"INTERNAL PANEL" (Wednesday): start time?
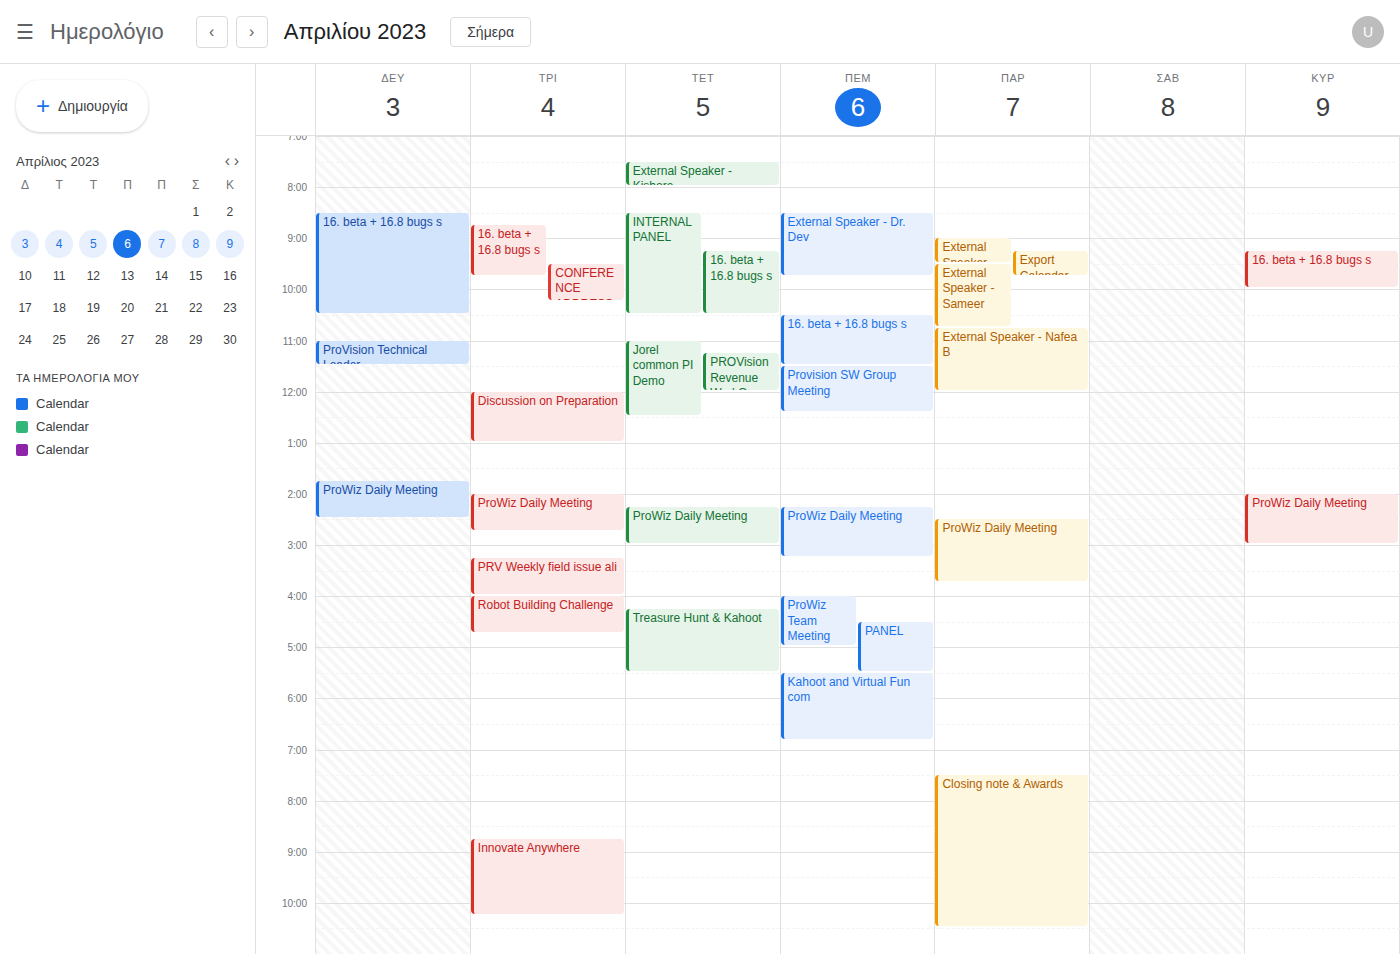
8:30 AM